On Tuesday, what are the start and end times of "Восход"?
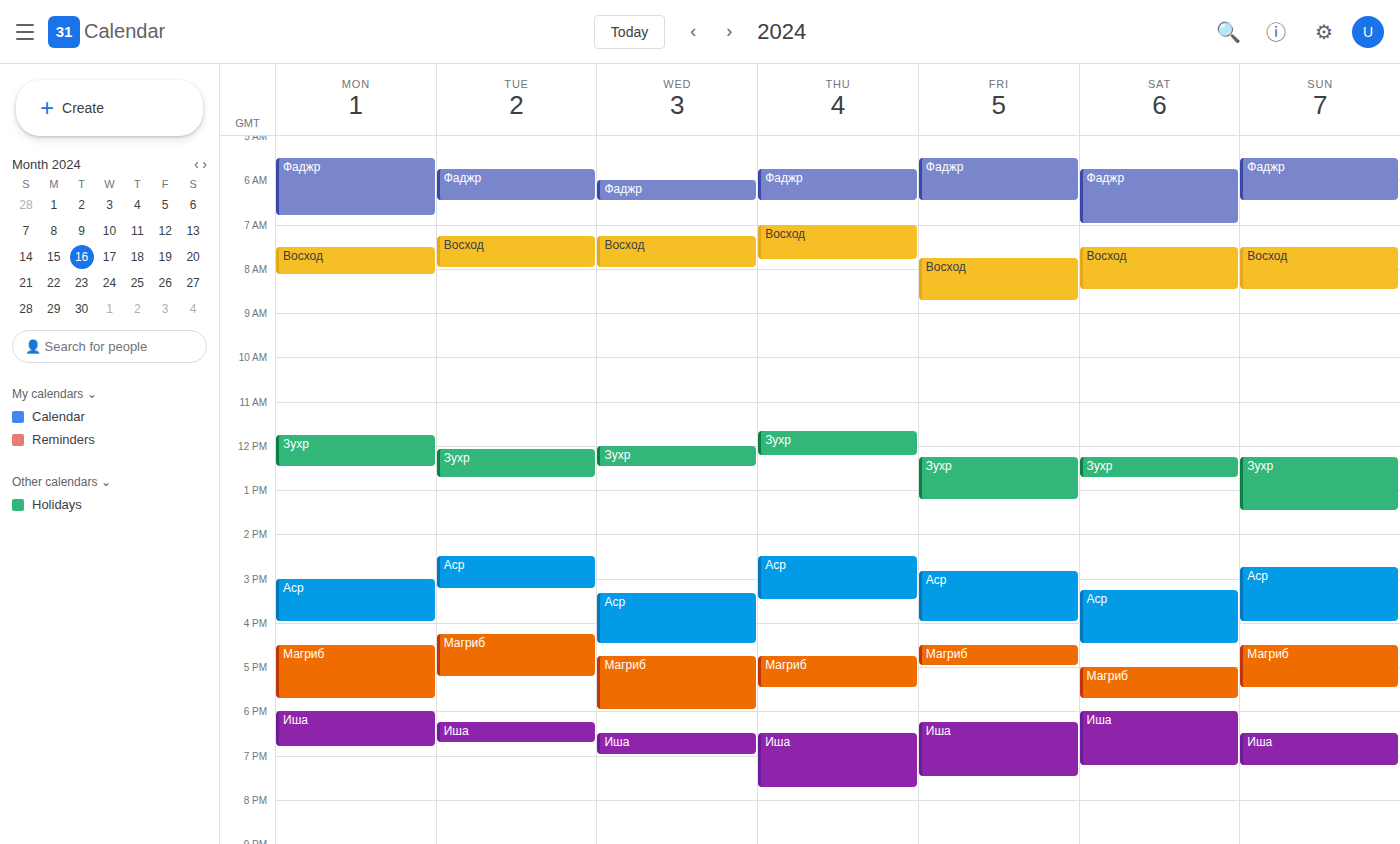
7:15 AM to 8:00 AM